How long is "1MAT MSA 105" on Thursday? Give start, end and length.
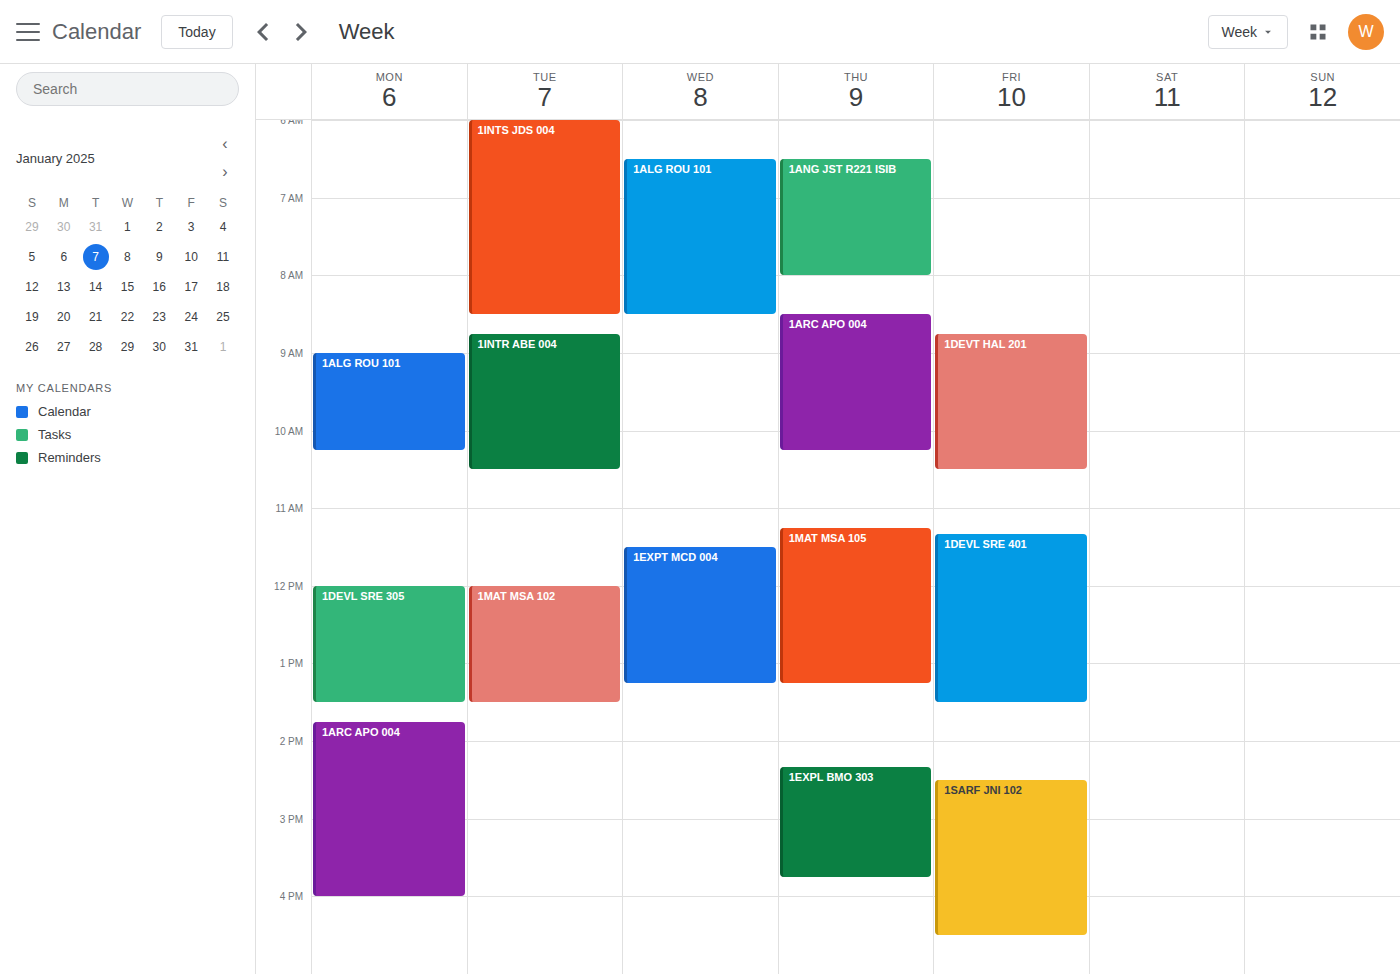
11:15 AM to 1:15 PM, 2 hours